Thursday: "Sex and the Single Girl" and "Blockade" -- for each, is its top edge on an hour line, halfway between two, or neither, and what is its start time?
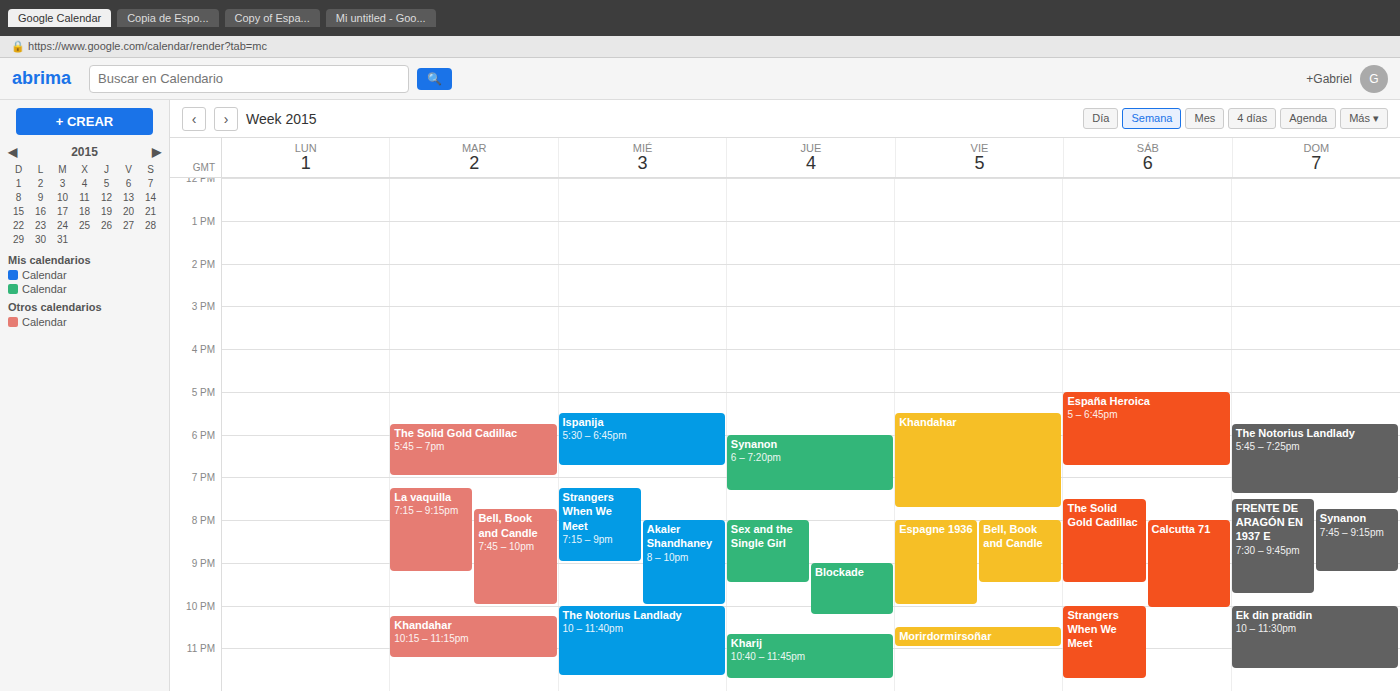
"Sex and the Single Girl": 20:00, exactly on the 20:00 line. "Blockade": 21:00, exactly on the 21:00 line.